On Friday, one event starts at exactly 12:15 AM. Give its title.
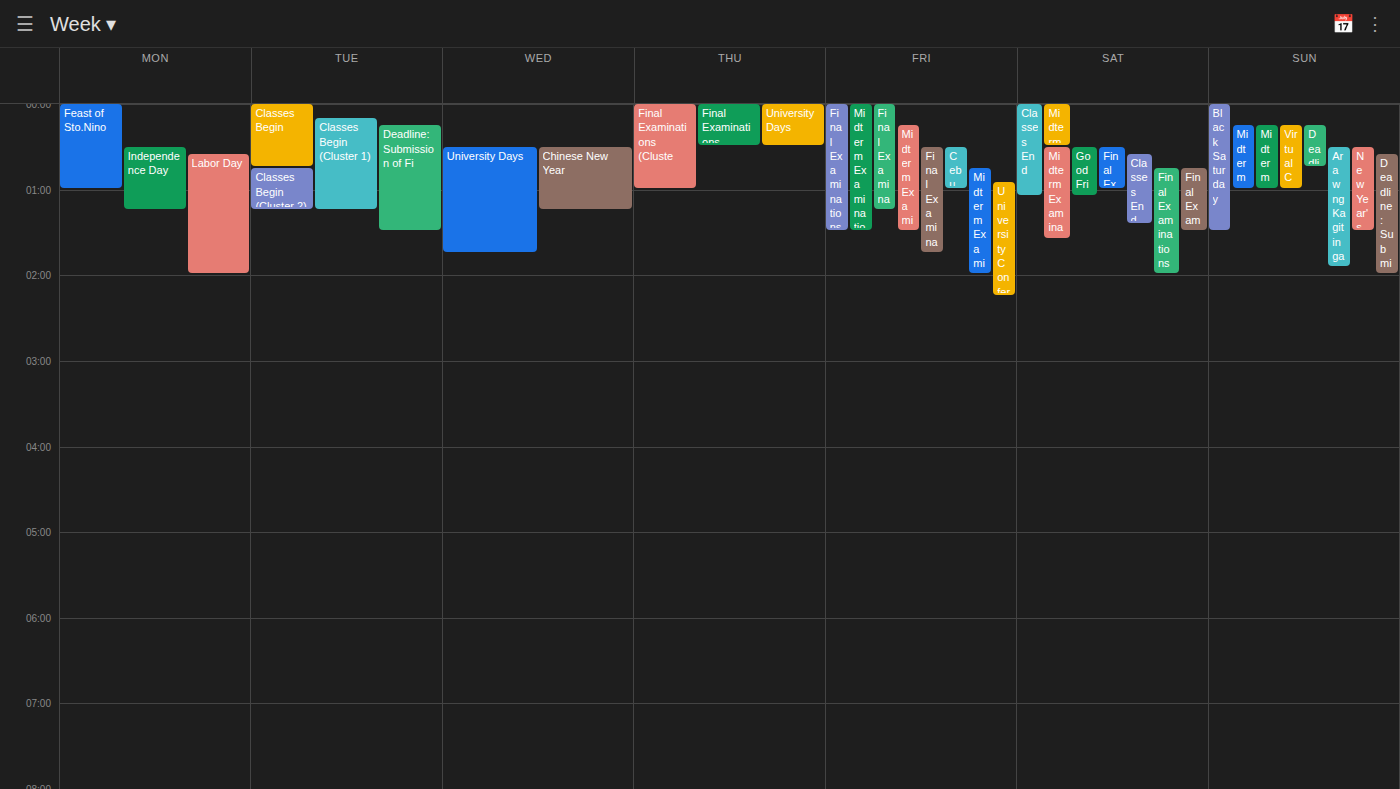
"Midterm Examinations(Clust"